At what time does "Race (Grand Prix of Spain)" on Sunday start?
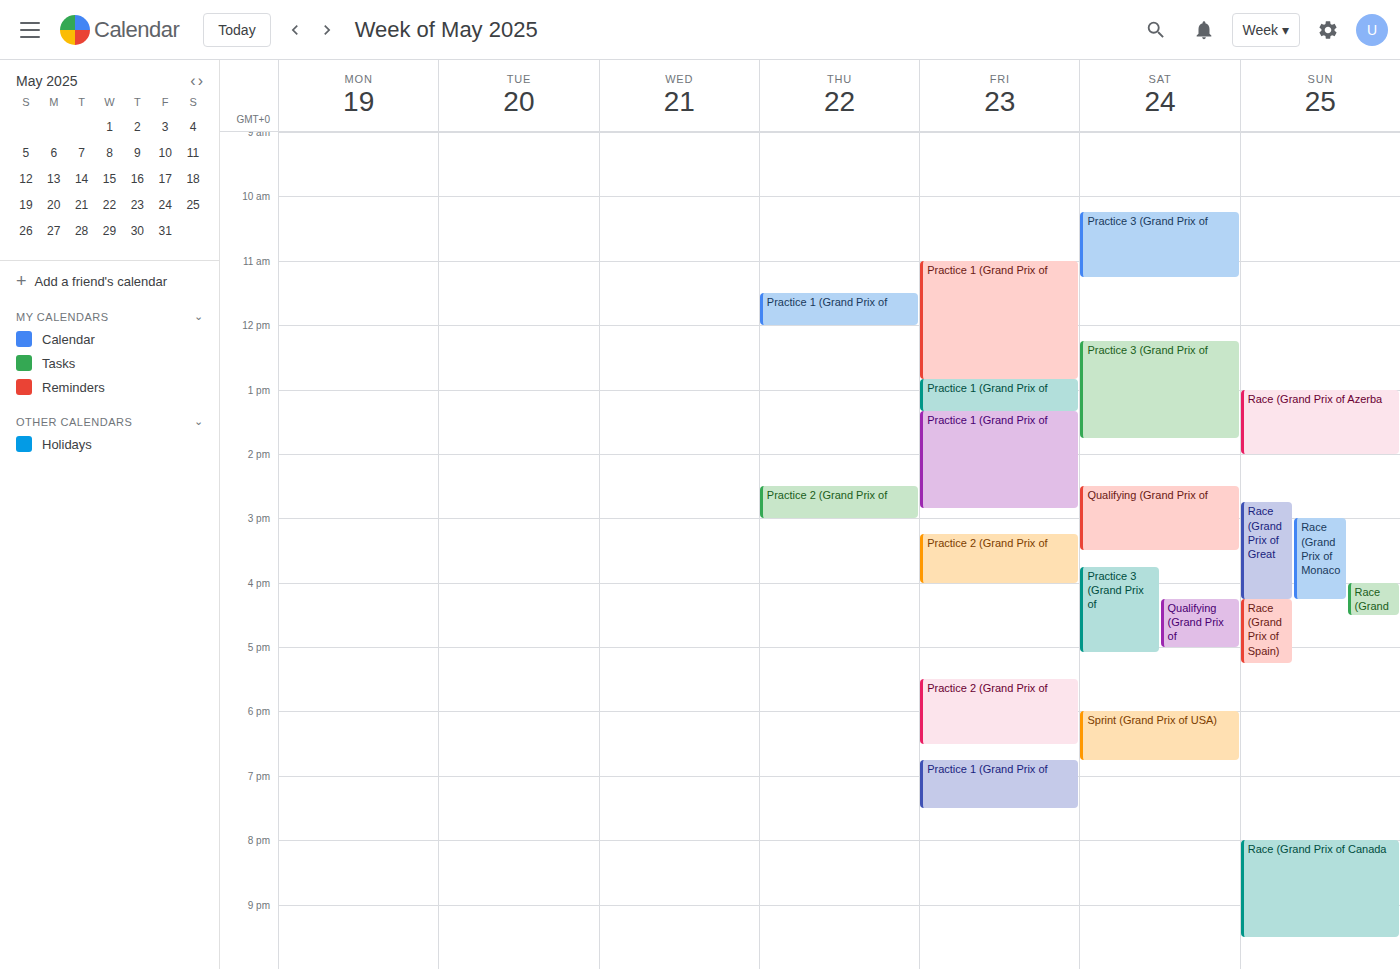
4:15 PM